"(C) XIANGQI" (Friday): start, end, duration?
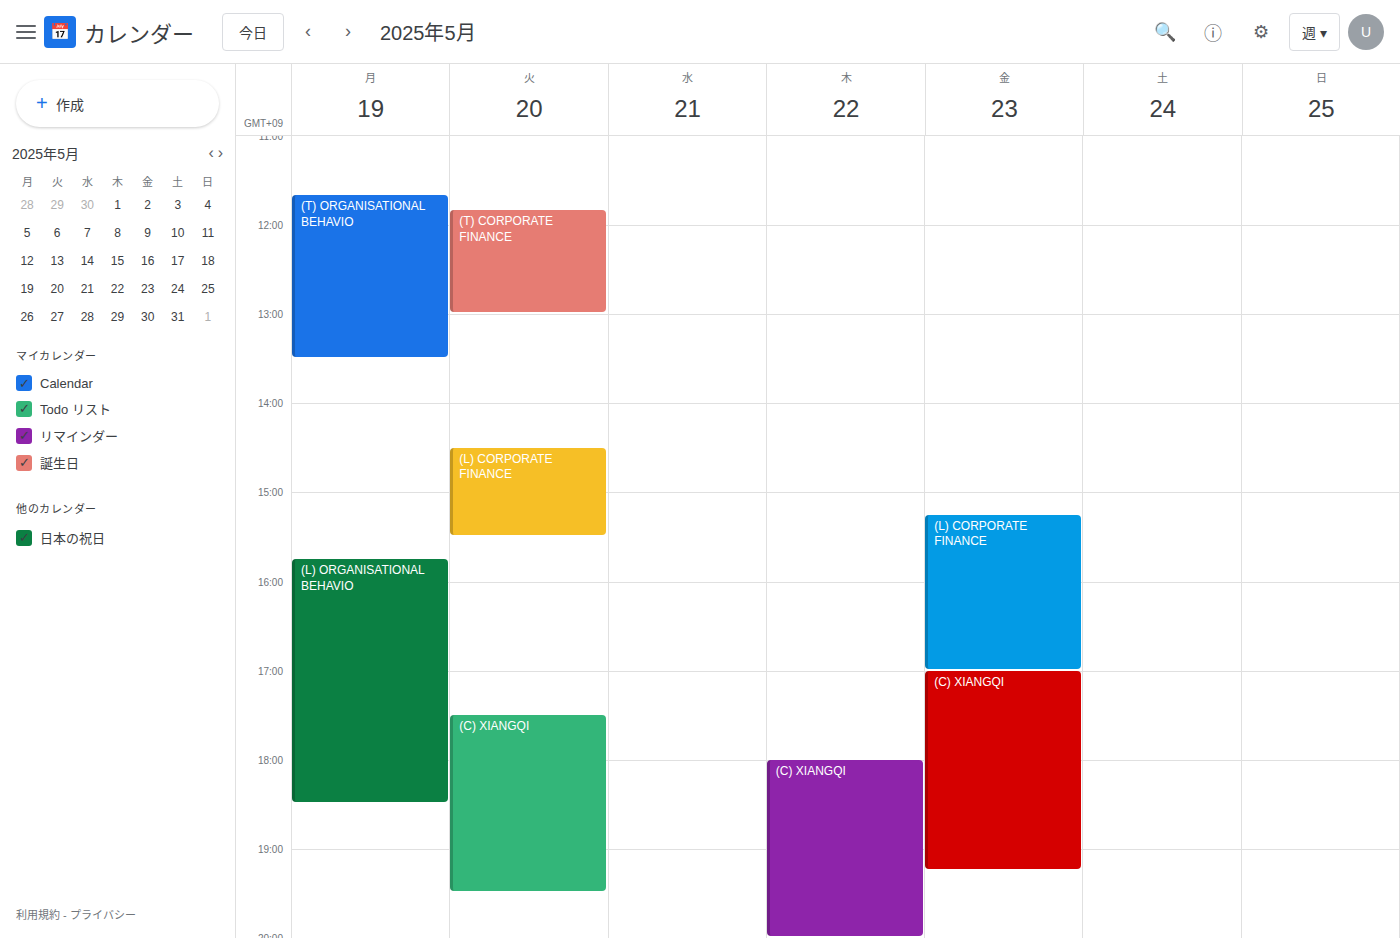
5:00 PM to 7:15 PM, 2 hours 15 minutes